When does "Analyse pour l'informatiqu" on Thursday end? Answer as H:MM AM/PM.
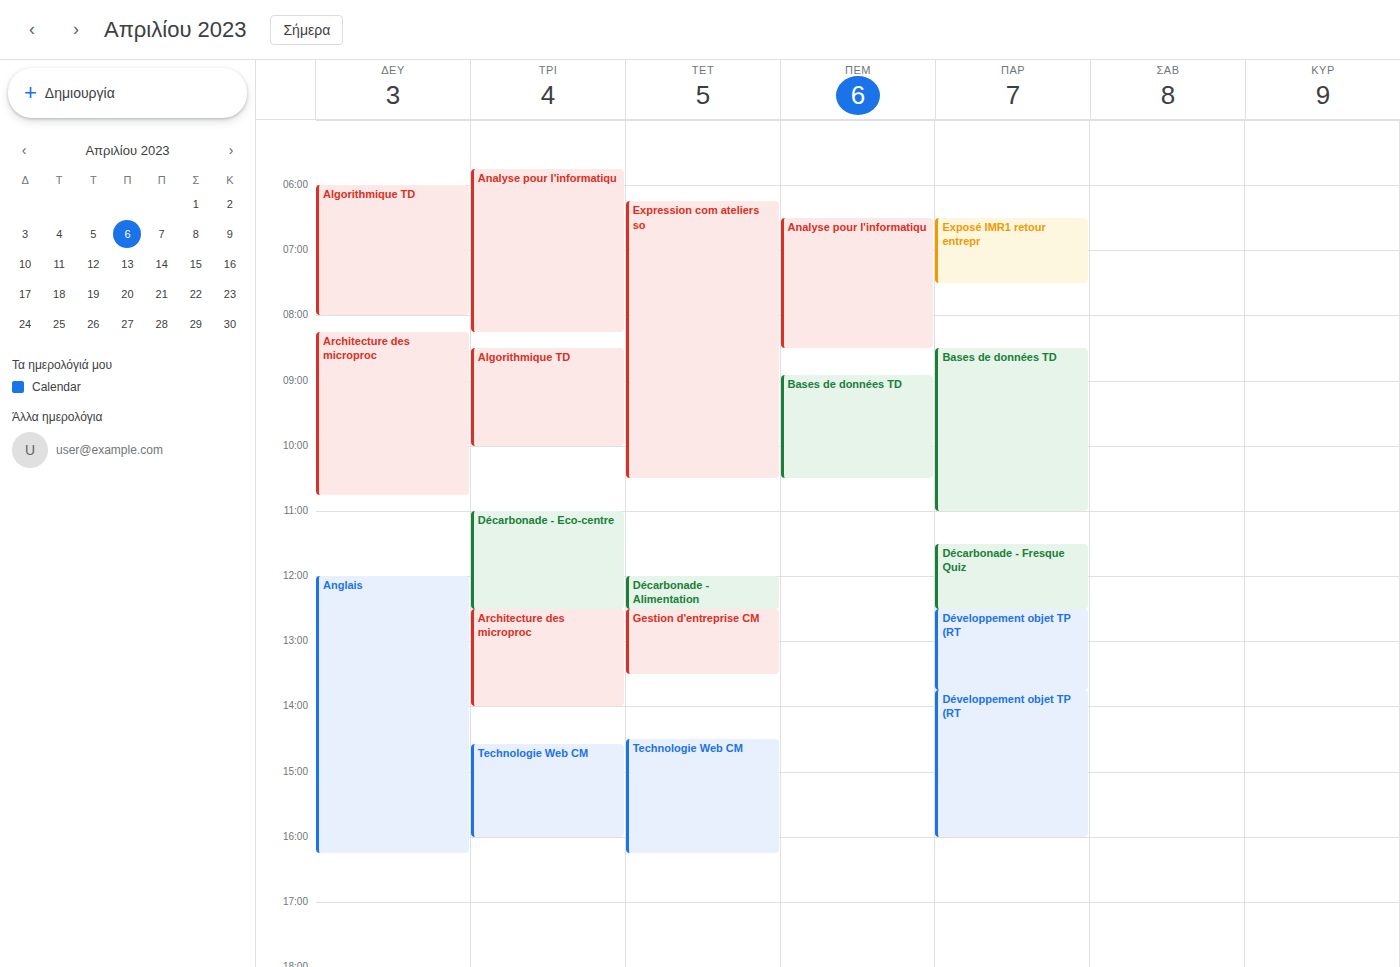
8:30 AM